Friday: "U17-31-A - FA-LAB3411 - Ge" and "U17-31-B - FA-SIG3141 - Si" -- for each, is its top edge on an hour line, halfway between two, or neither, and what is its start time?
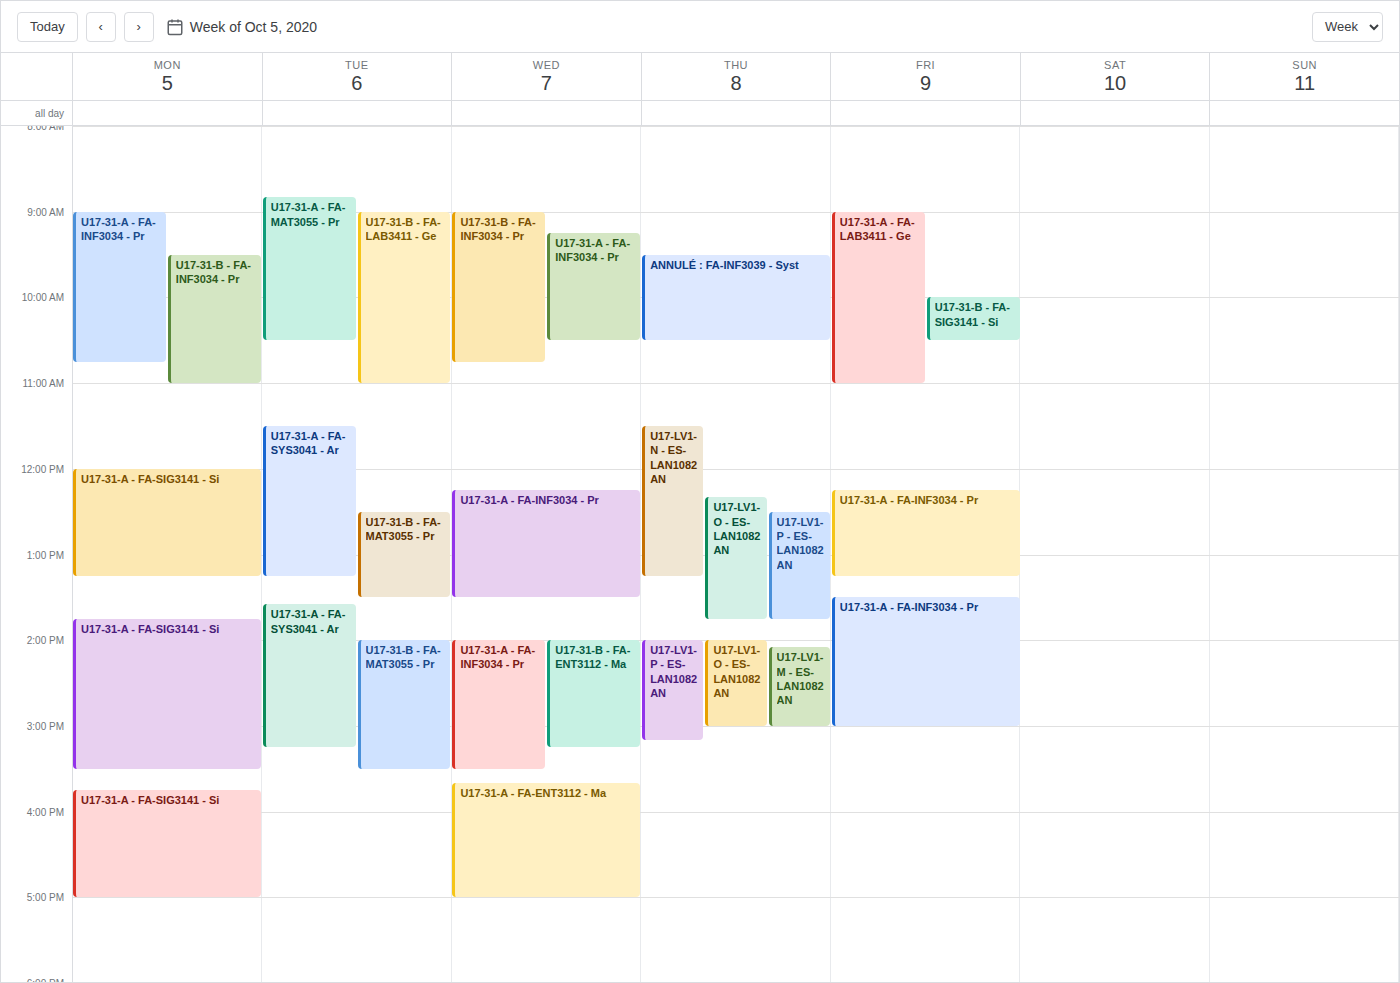
"U17-31-A - FA-LAB3411 - Ge": 9:00 AM, exactly on the 9 AM line. "U17-31-B - FA-SIG3141 - Si": 10:00 AM, exactly on the 10 AM line.